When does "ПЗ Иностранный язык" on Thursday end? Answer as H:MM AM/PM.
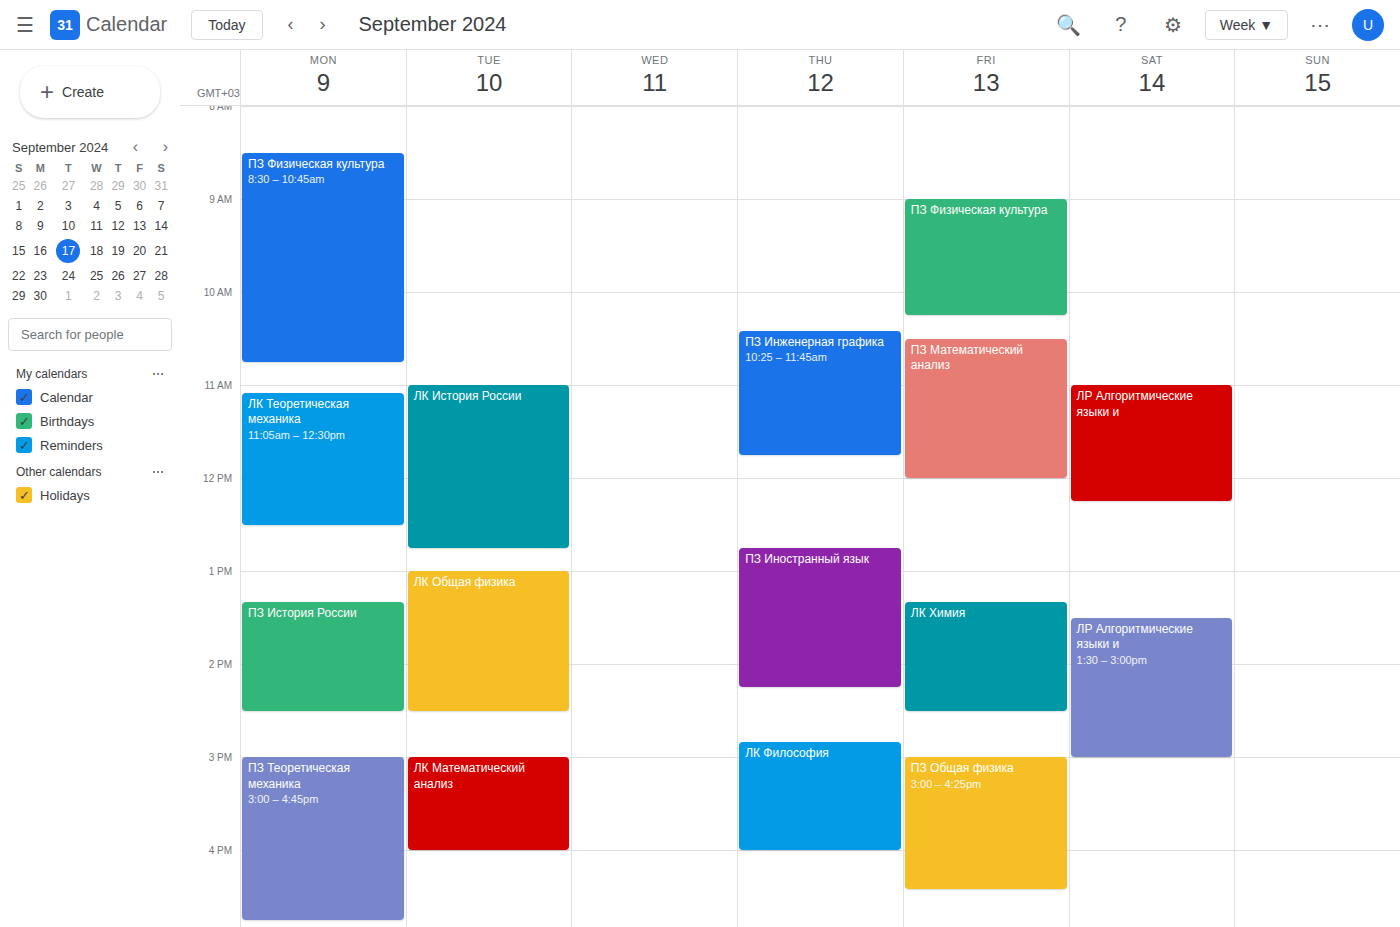
2:15 PM